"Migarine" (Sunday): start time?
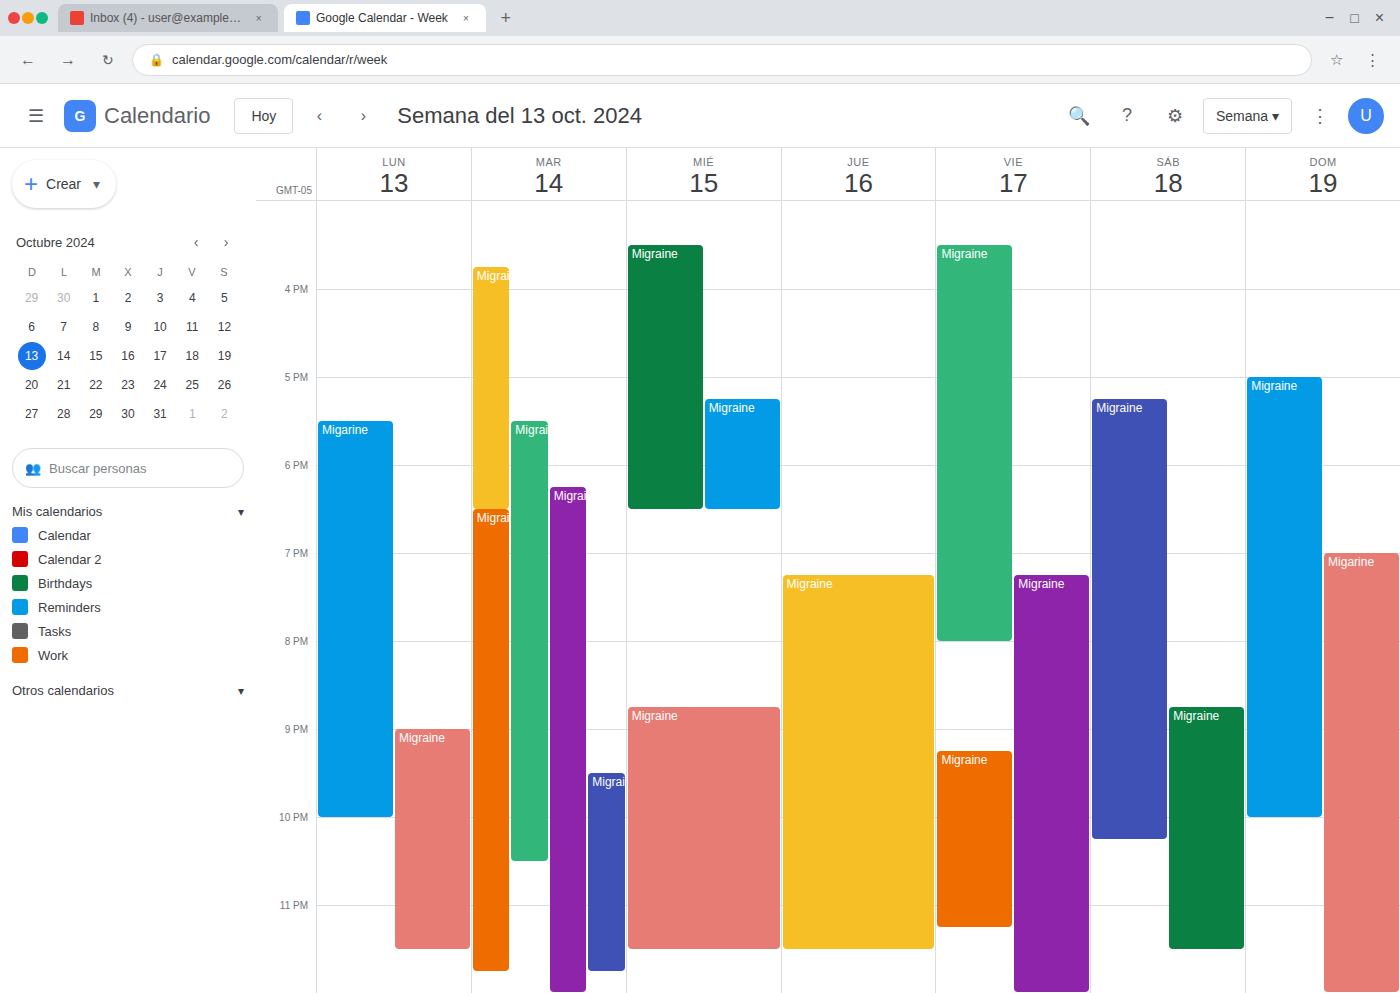
7:00 PM